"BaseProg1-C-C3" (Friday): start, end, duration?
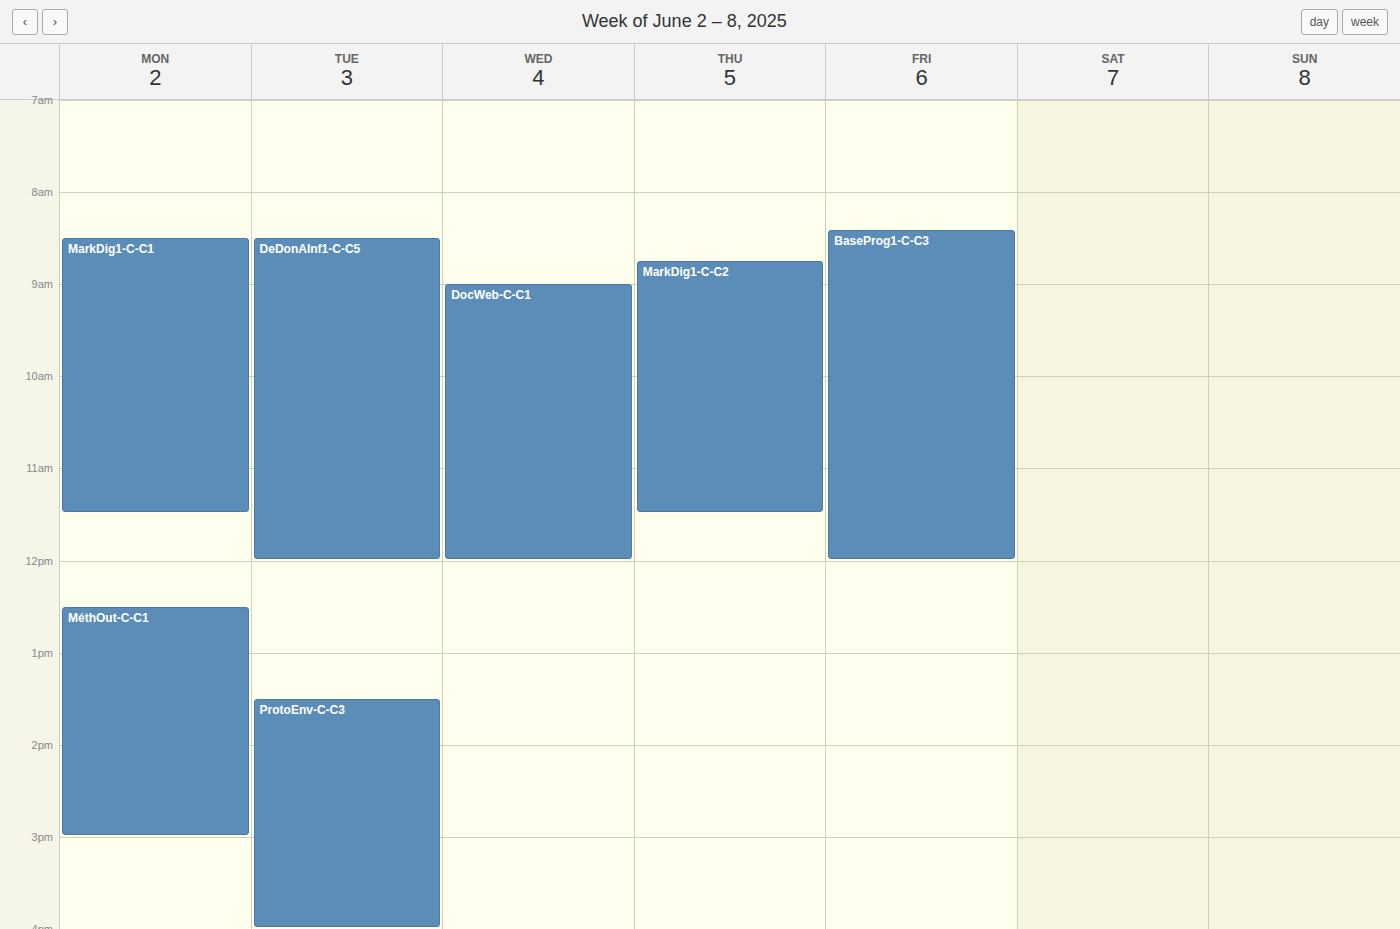
8:25 AM to 12:00 PM, 3 hours 35 minutes